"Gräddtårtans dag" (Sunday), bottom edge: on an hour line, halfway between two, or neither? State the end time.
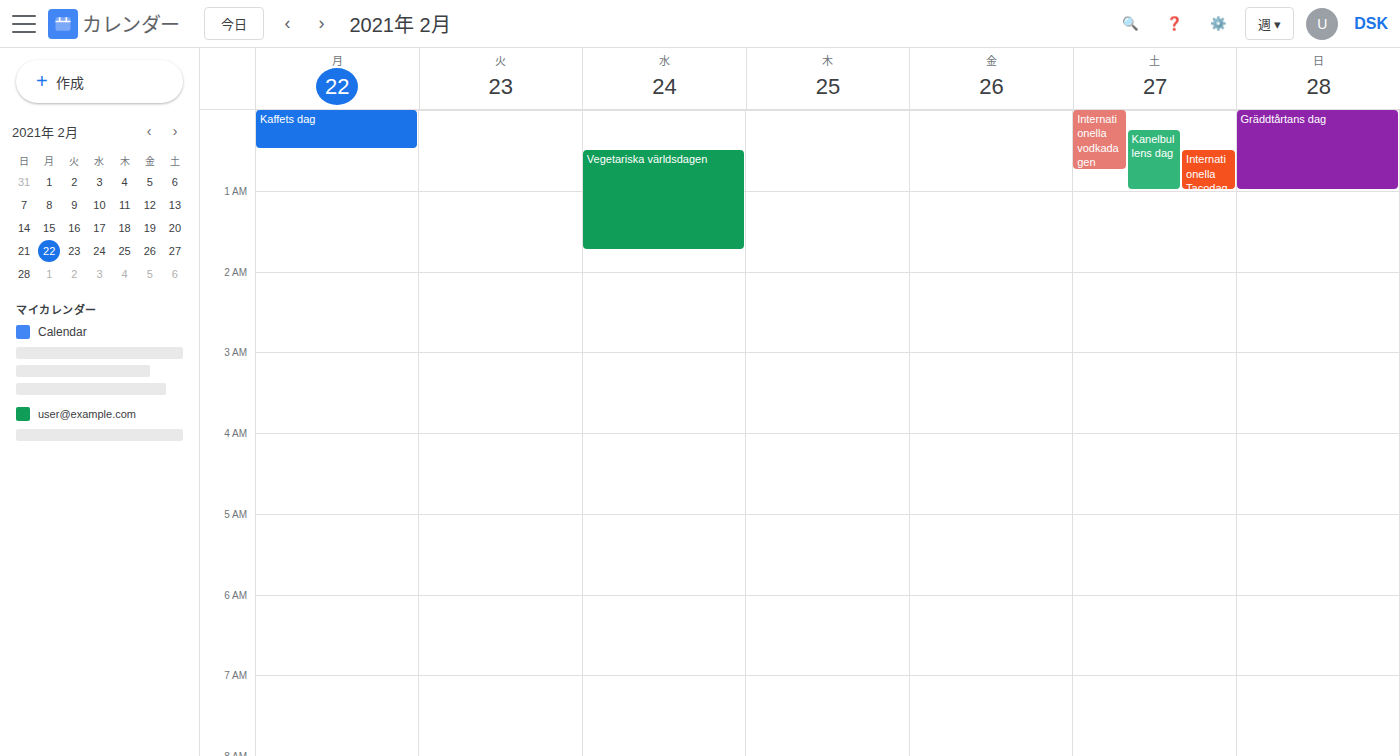
01:00 -- exactly on the 01:00 line.